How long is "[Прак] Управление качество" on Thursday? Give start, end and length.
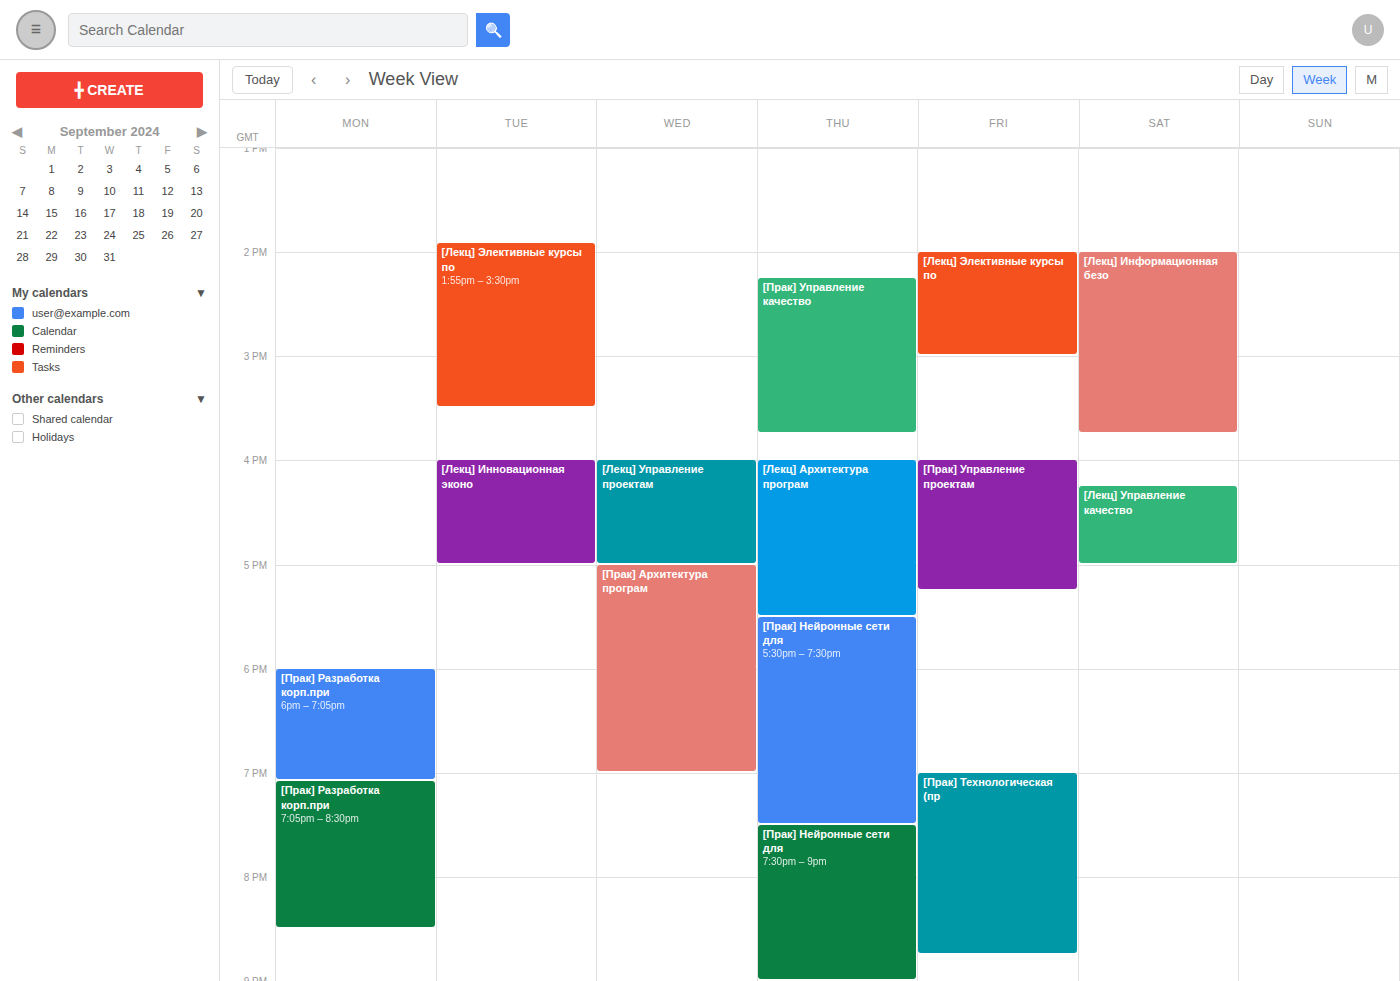
2:15 PM to 3:45 PM, 1 hour 30 minutes